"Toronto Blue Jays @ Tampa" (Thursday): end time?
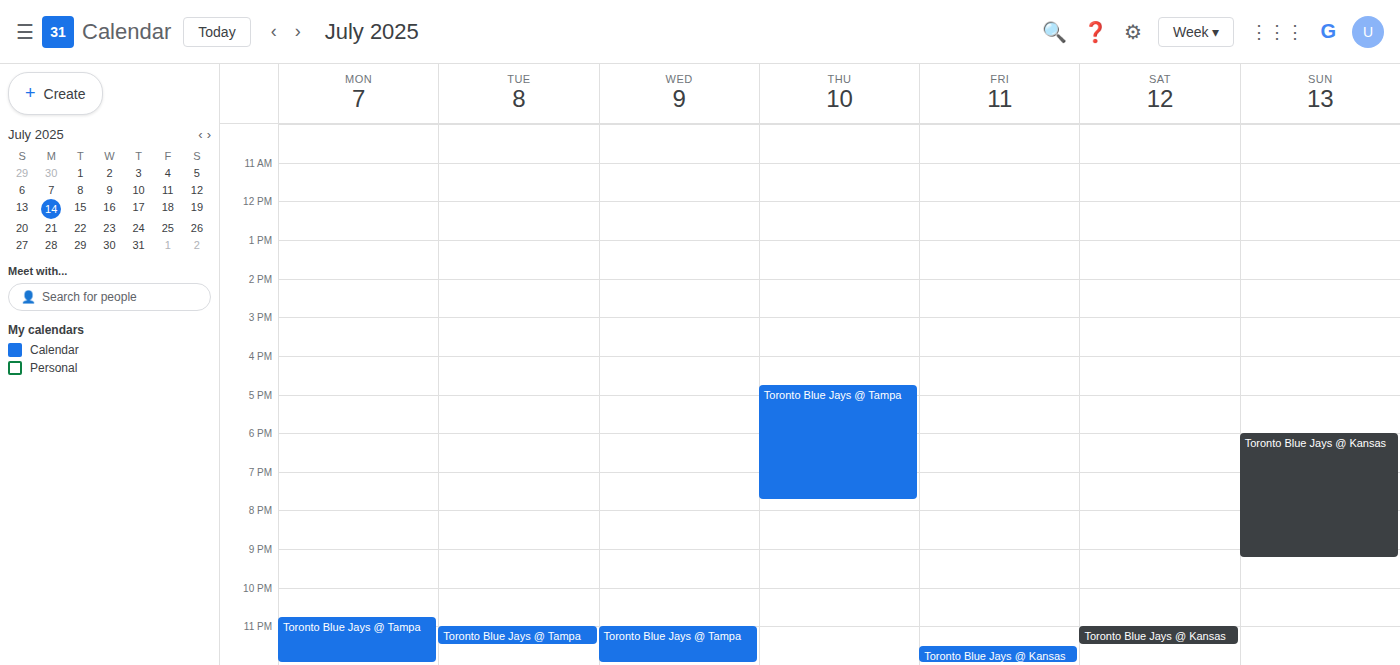
7:45 PM